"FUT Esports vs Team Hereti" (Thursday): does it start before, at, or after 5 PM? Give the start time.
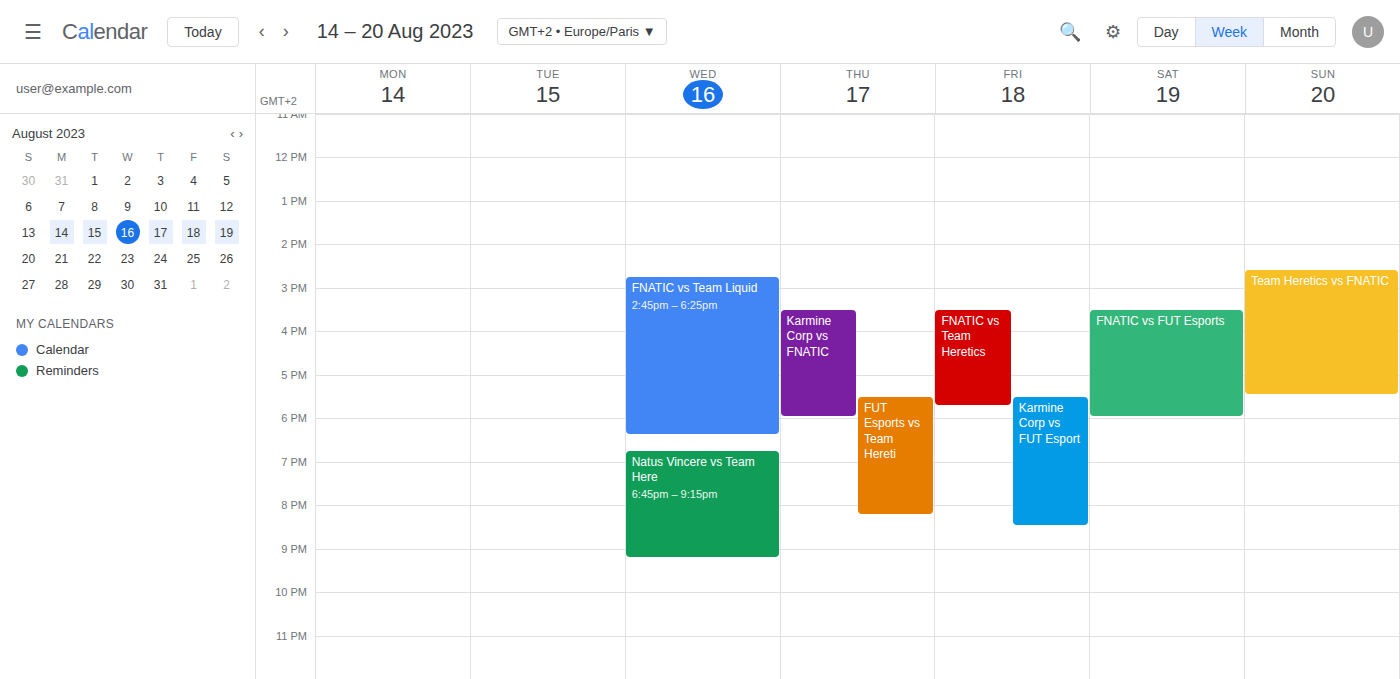
5:30 PM -- after 5 PM, 30 minutes below the 5 PM line.